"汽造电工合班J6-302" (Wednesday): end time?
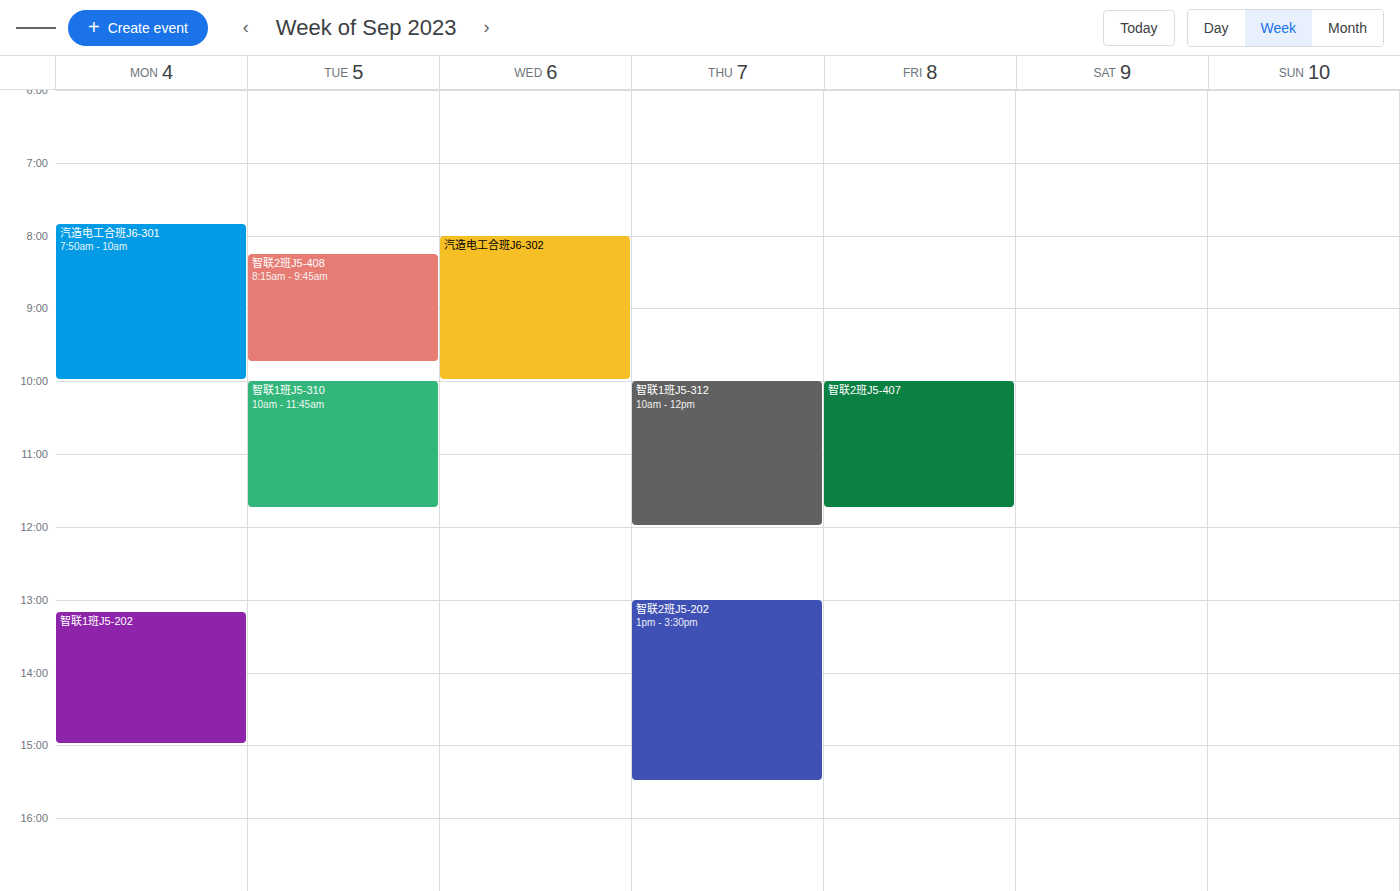
10:00 AM